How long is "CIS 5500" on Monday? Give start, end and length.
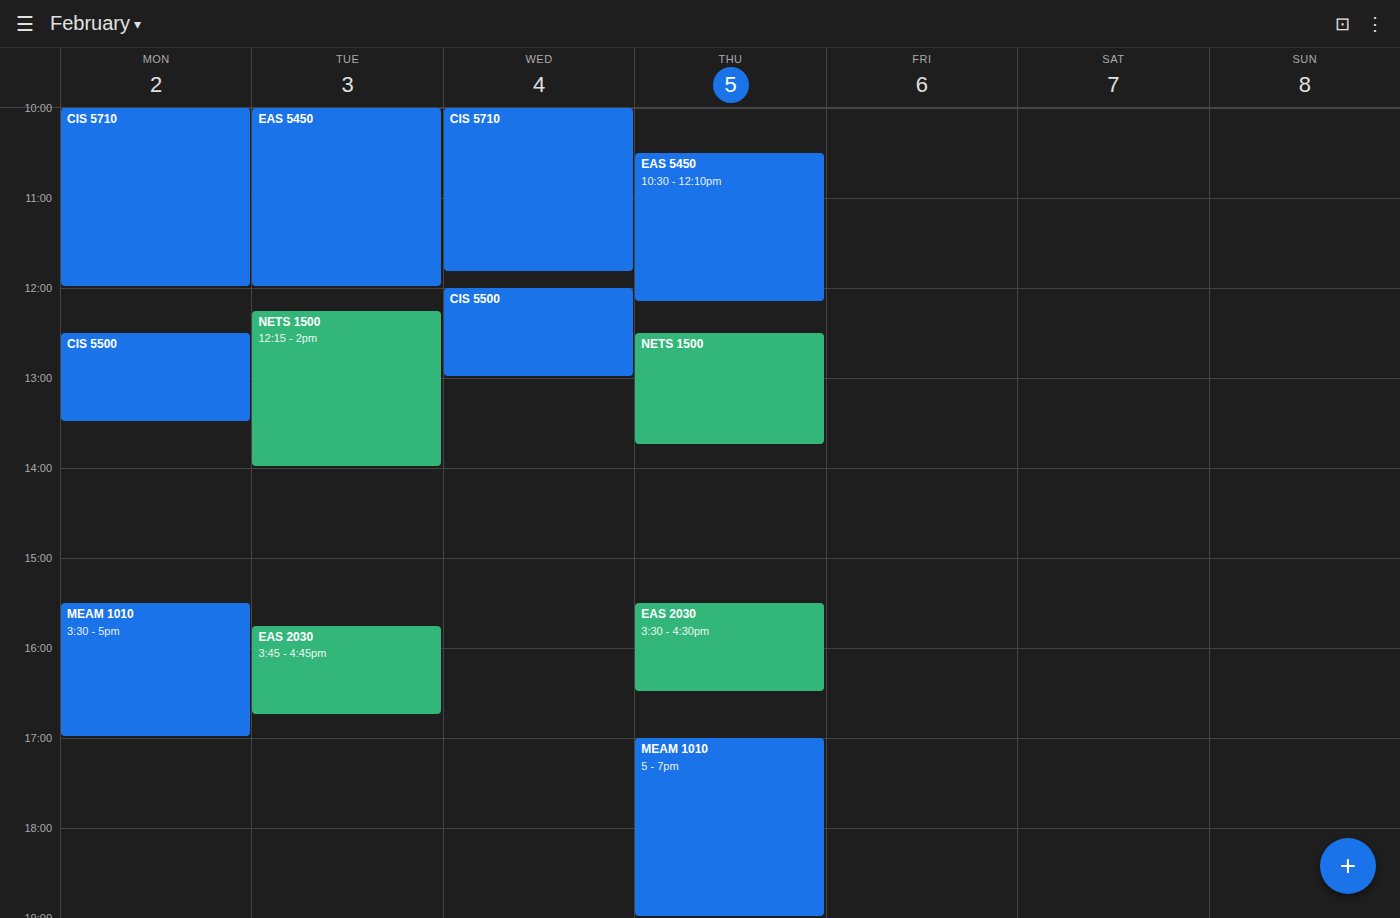
12:30 to 13:30, 1 hour